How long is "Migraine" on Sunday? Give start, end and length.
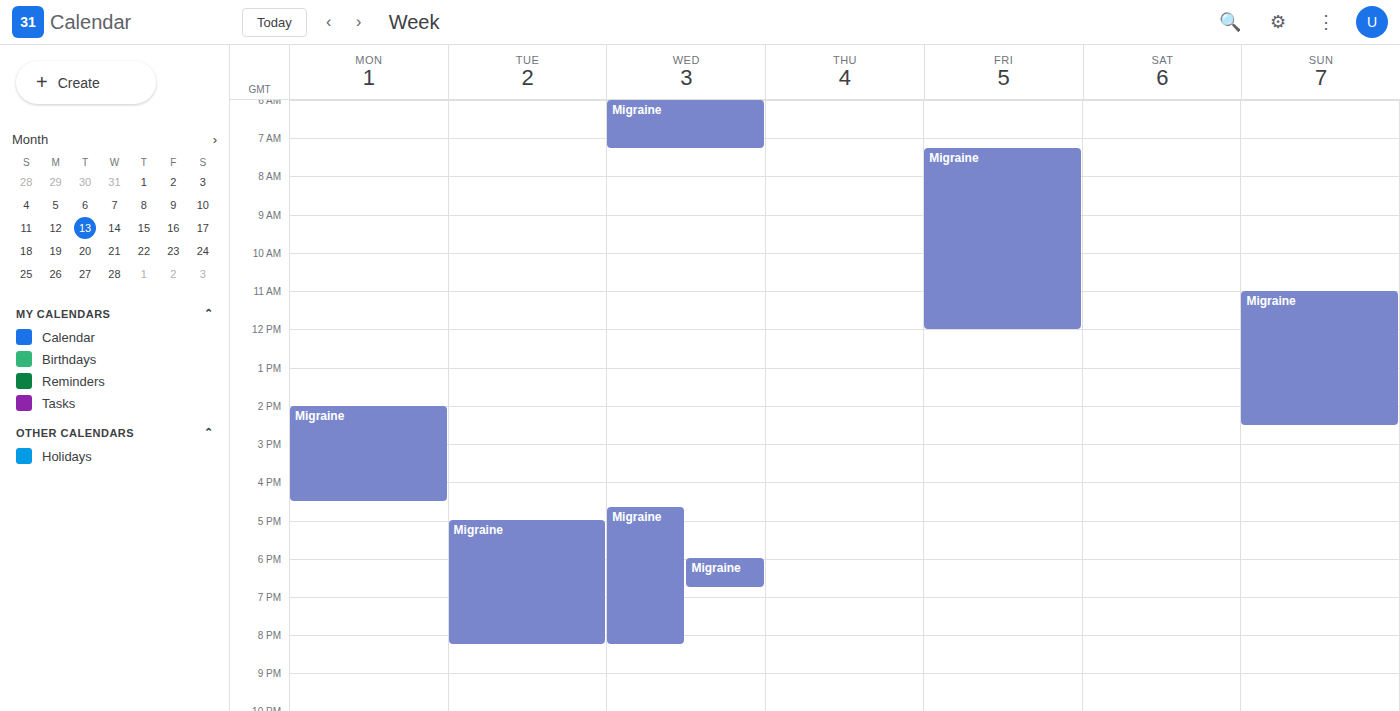
11:00 AM to 2:30 PM, 3 hours 30 minutes